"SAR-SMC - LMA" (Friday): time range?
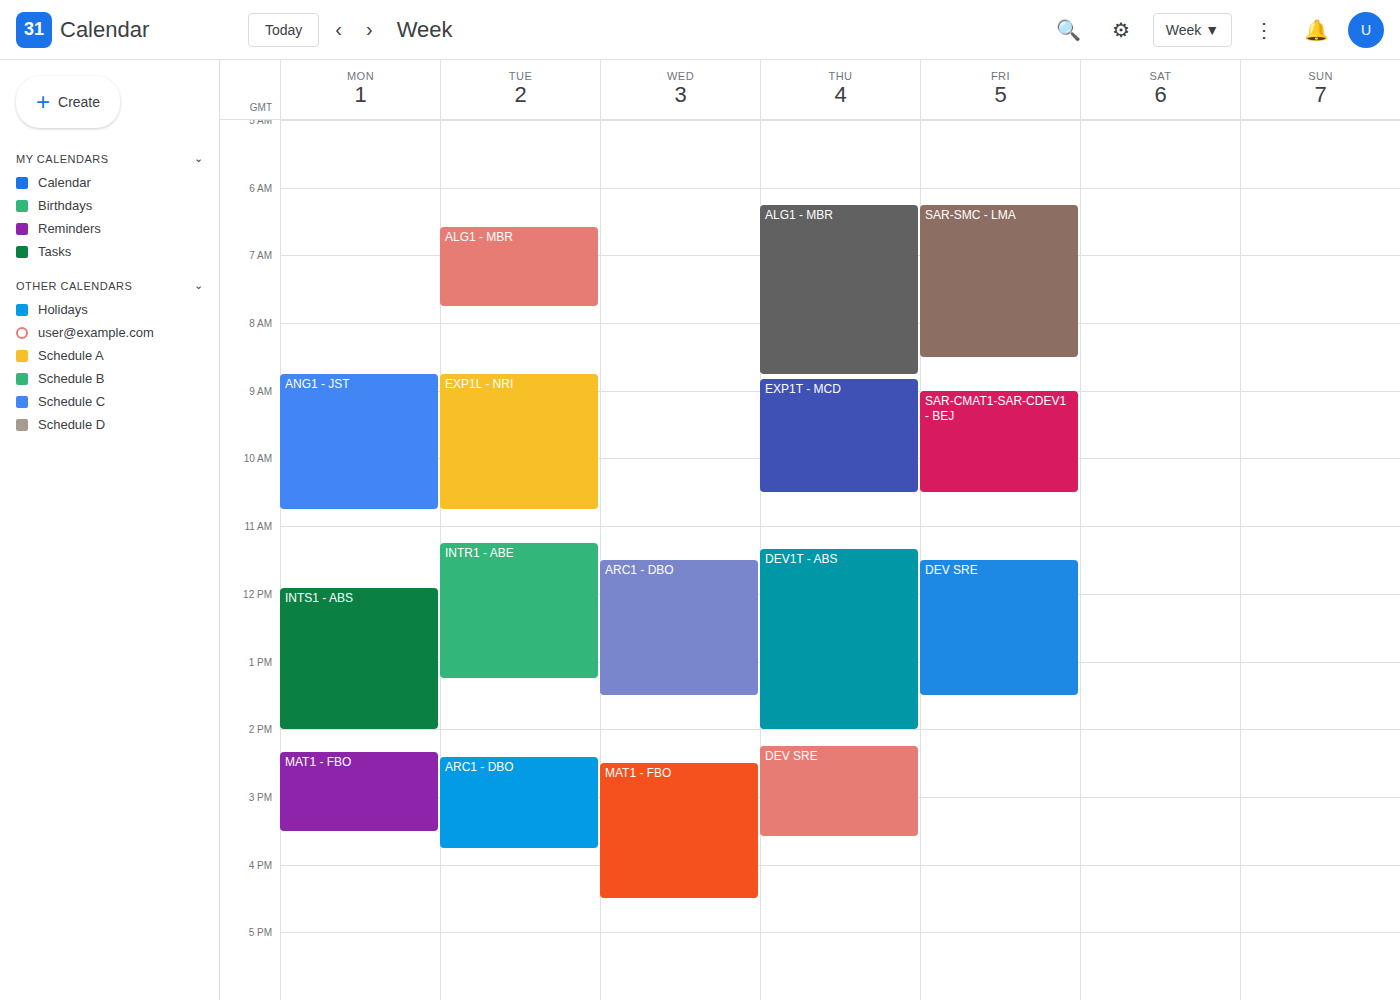
6:15 AM to 8:30 AM